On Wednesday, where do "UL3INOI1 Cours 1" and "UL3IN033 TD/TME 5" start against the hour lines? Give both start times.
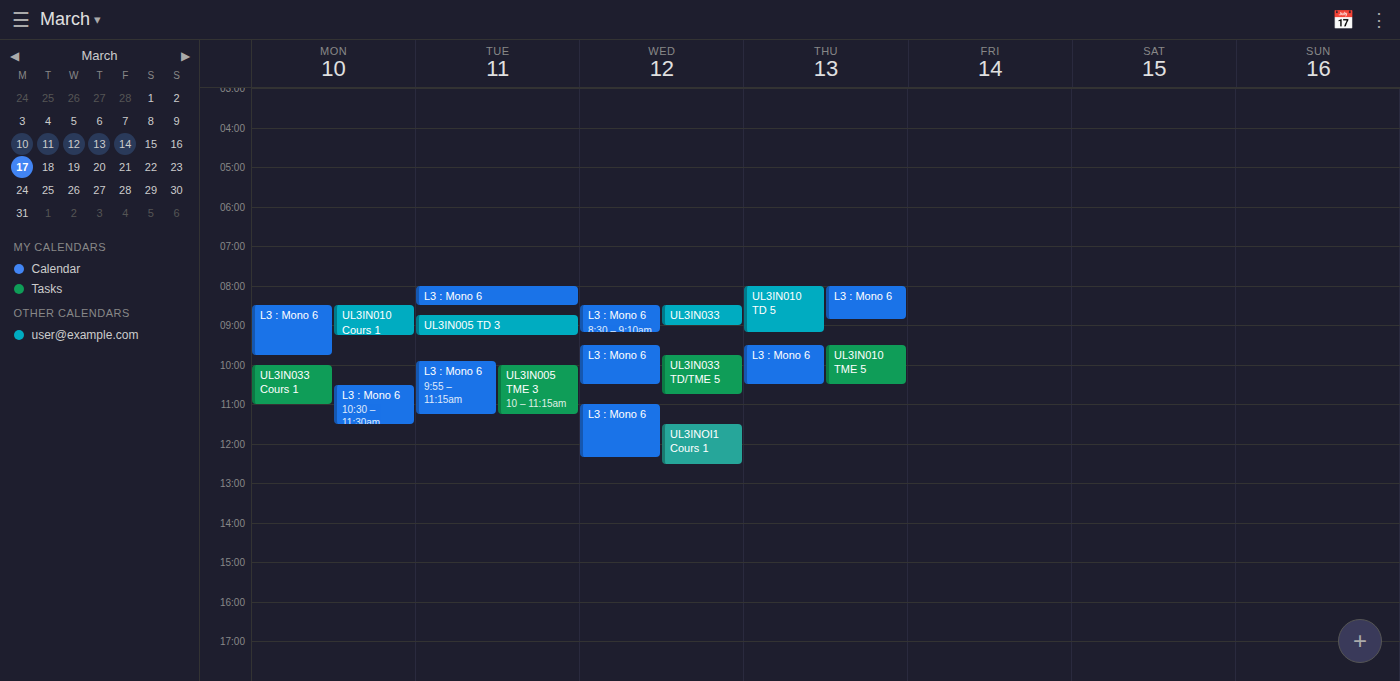
"UL3INOI1 Cours 1": 11:30 AM, halfway between the 11 AM and 12 PM lines. "UL3IN033 TD/TME 5": 9:45 AM, neither: three quarters of the way from the 9 AM line to the 10 AM line.